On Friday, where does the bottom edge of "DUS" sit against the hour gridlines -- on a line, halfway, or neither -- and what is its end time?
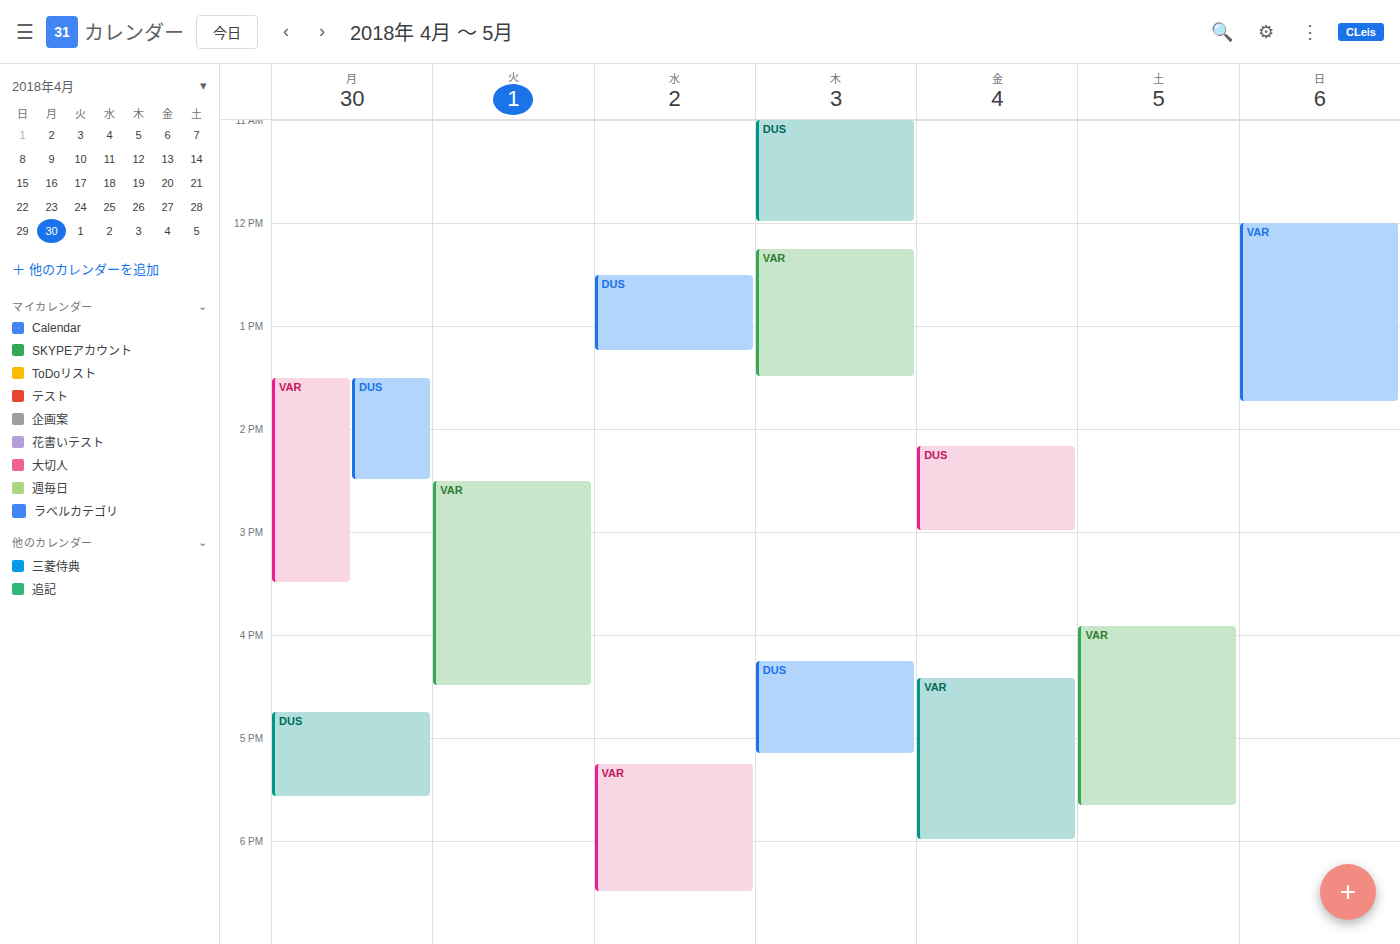
3:00 PM -- exactly on the 3 PM line.